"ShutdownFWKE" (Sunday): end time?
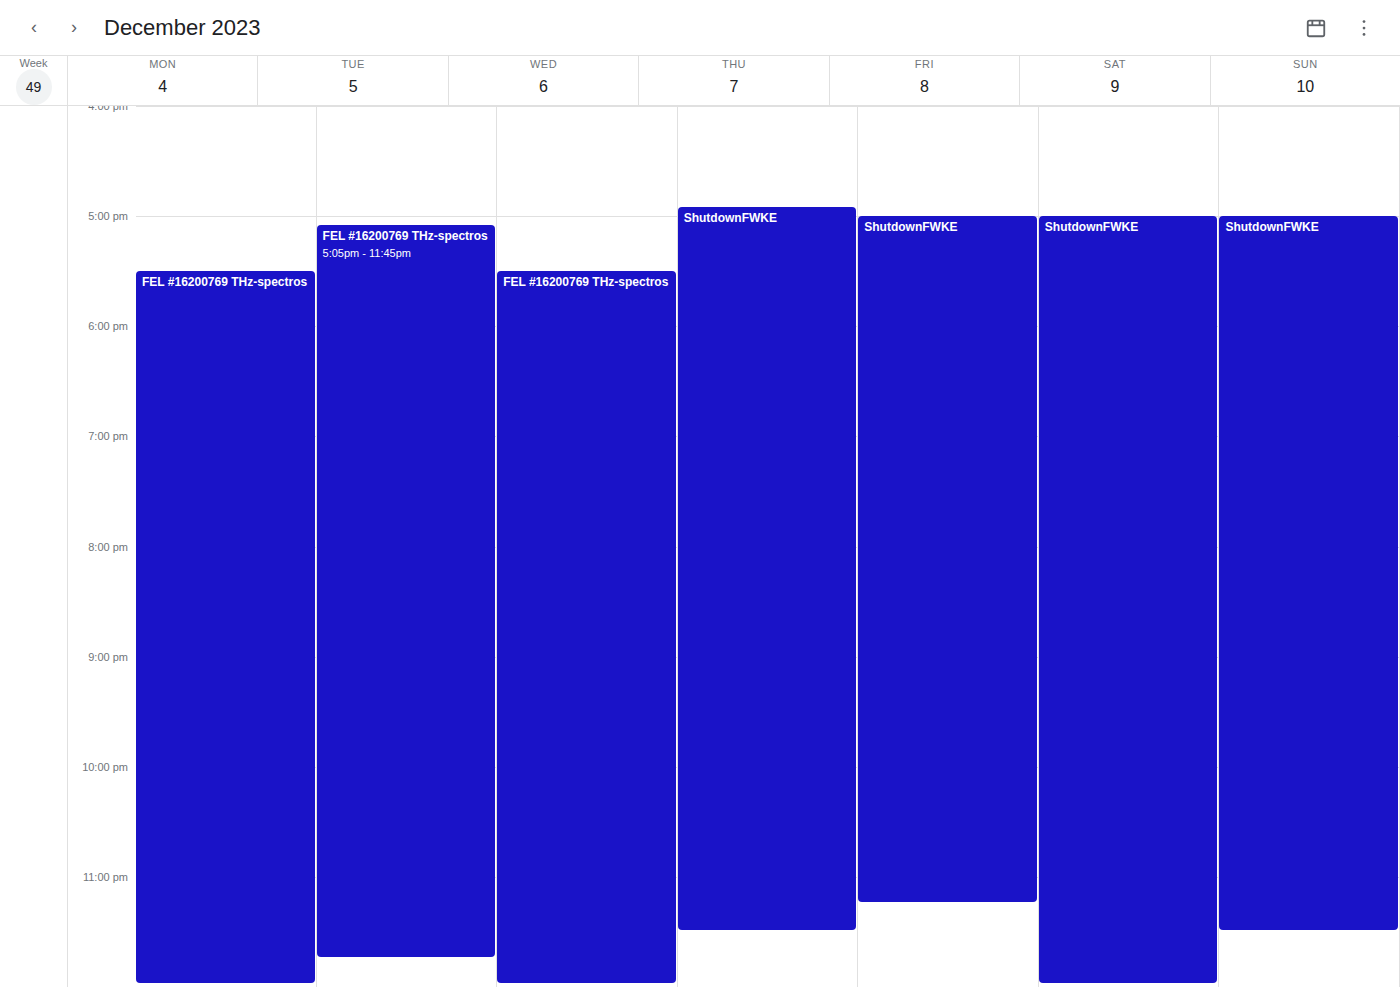
11:30 PM